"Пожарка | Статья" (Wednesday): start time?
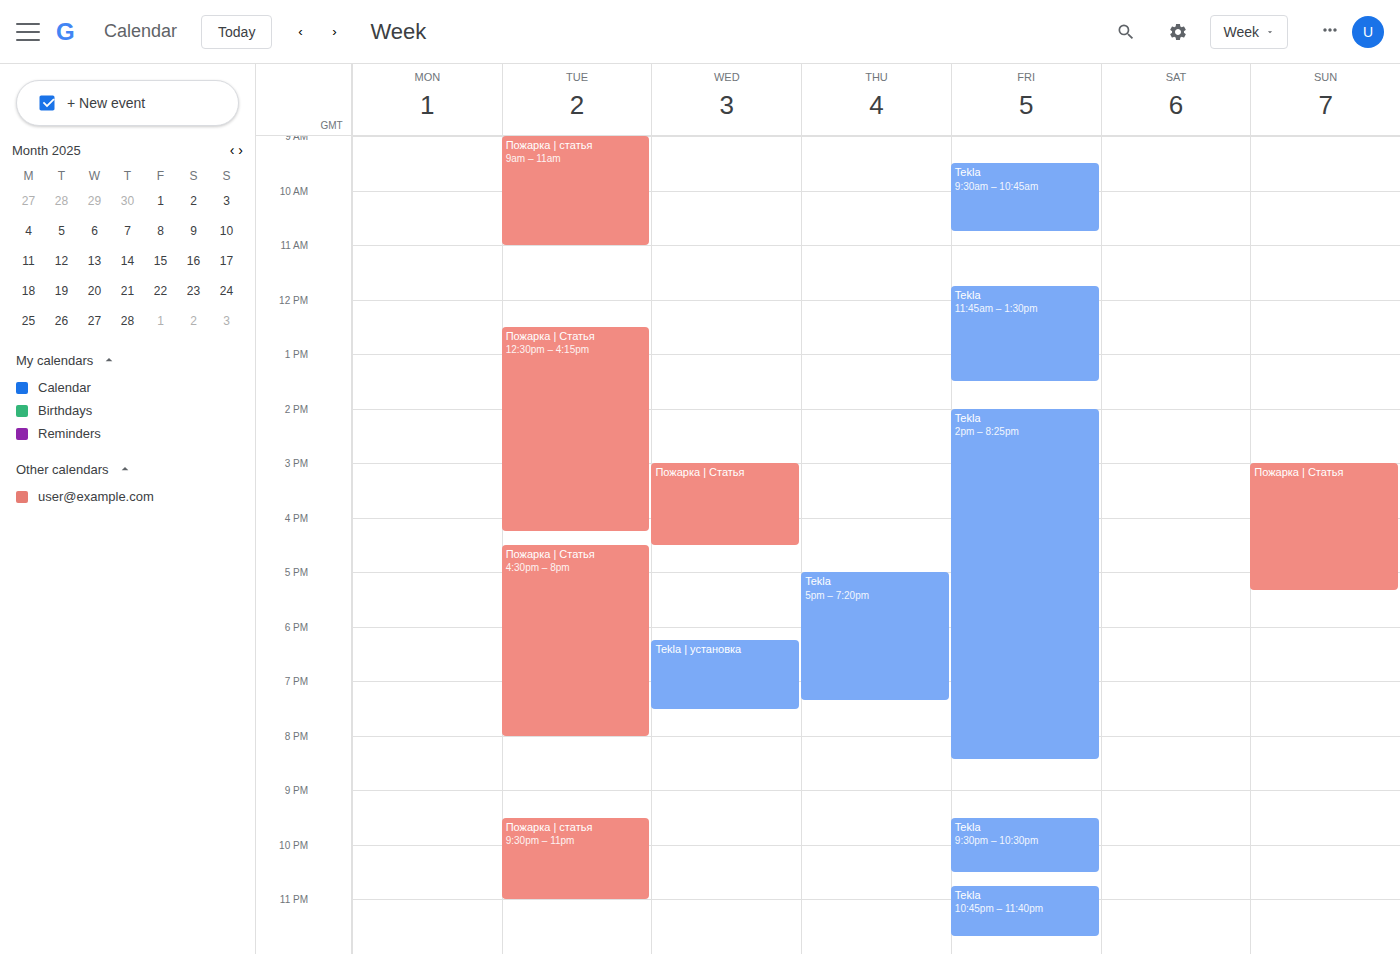
15:00